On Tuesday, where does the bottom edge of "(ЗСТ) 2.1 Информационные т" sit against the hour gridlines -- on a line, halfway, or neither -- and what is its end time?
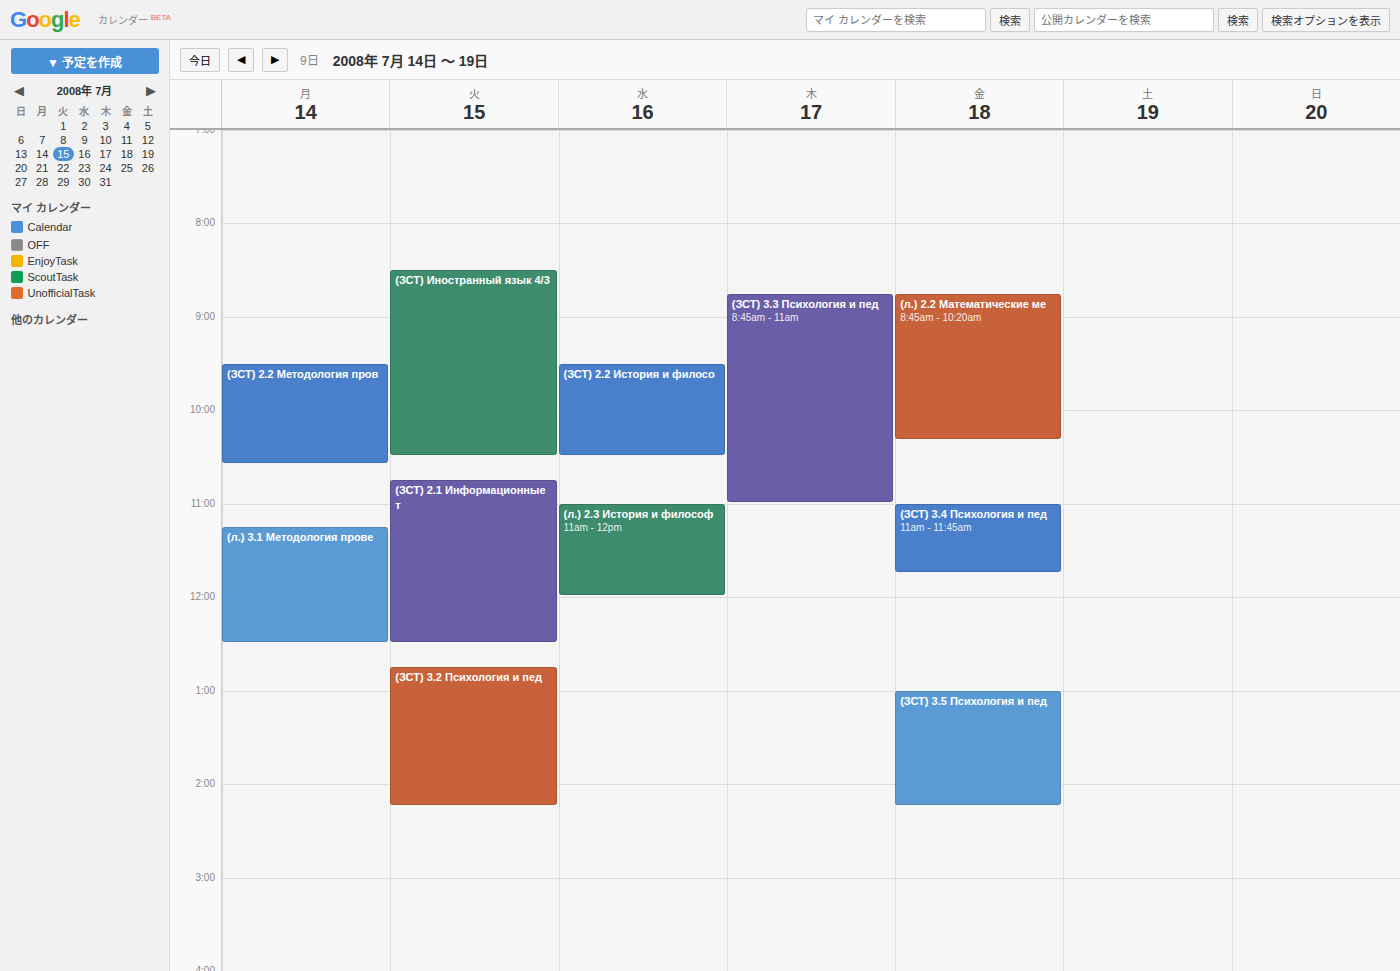
12:30 PM -- halfway between the 12 PM and 1 PM lines.